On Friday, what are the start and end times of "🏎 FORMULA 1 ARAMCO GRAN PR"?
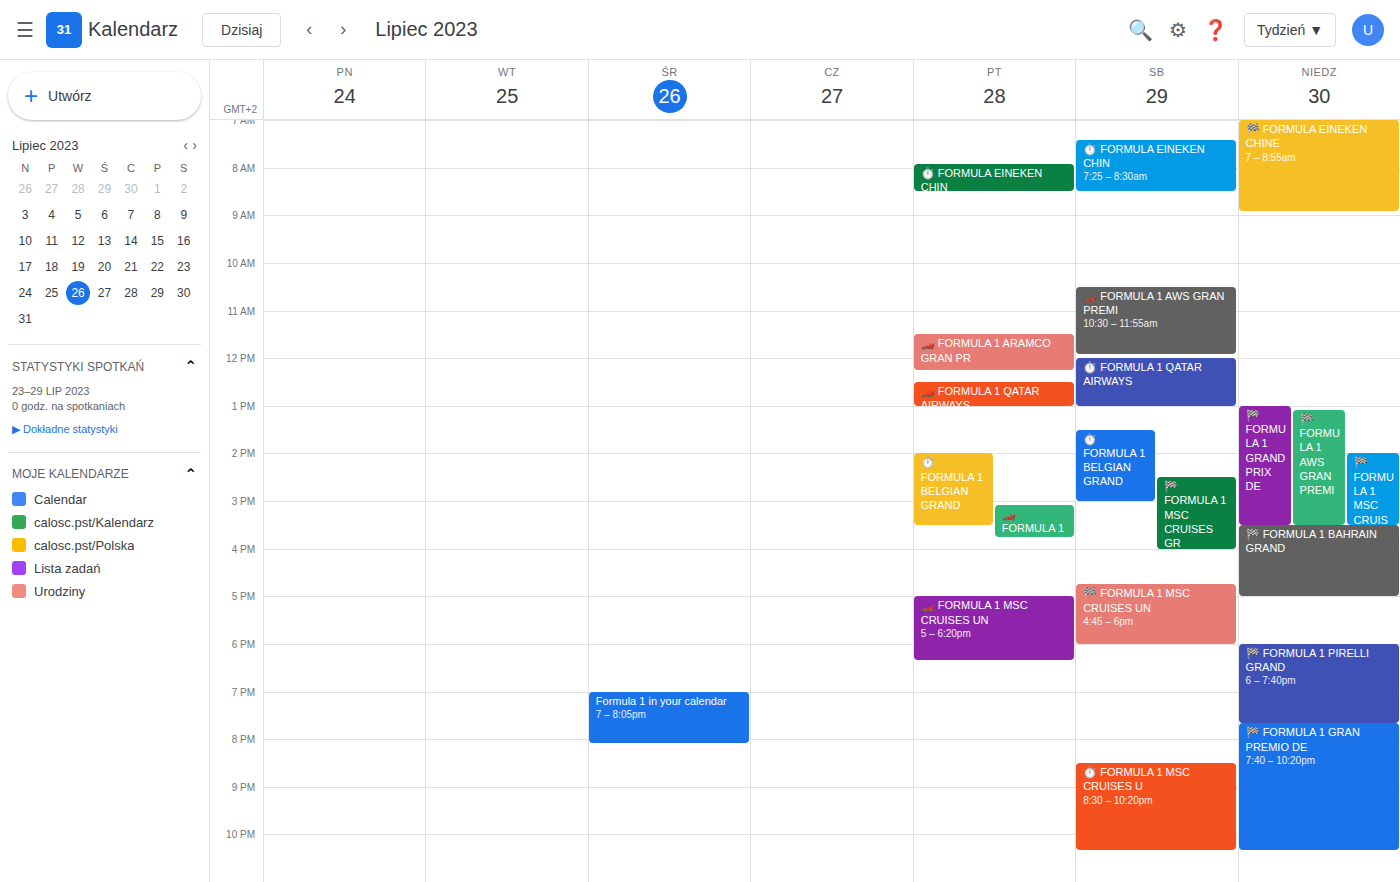
11:30 AM to 12:15 PM